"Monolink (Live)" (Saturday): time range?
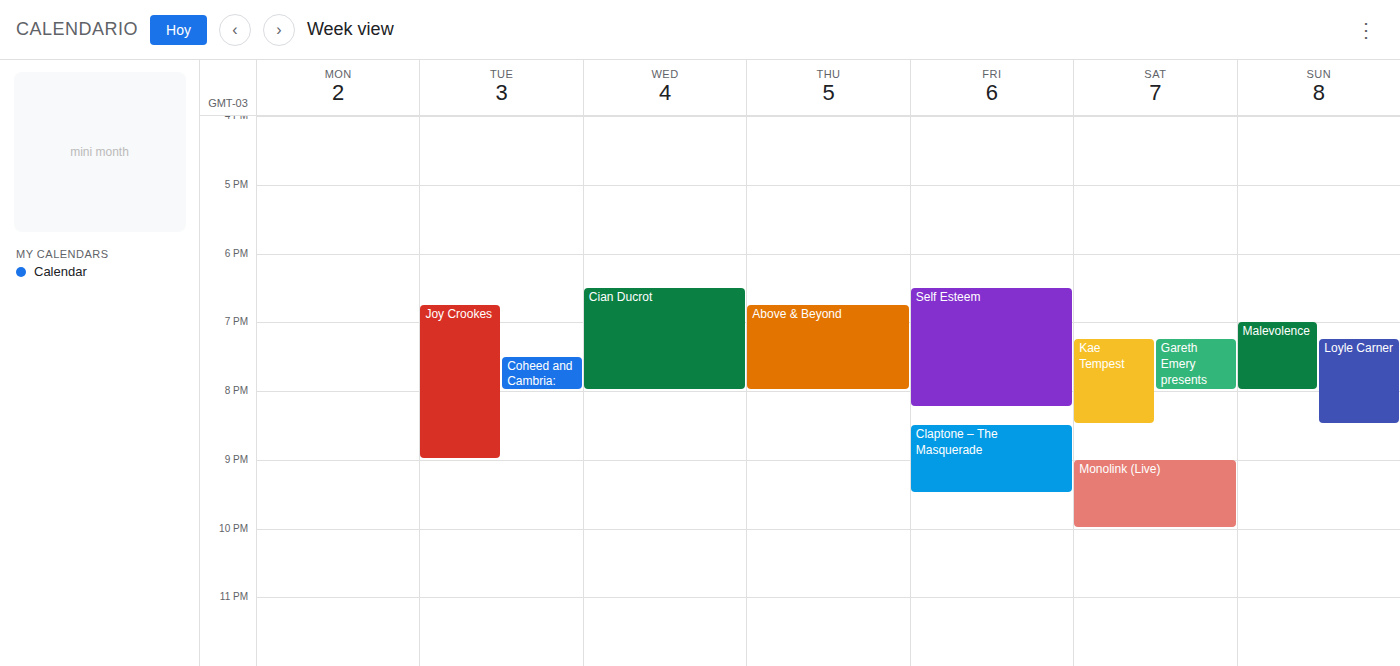
21:00 to 22:00